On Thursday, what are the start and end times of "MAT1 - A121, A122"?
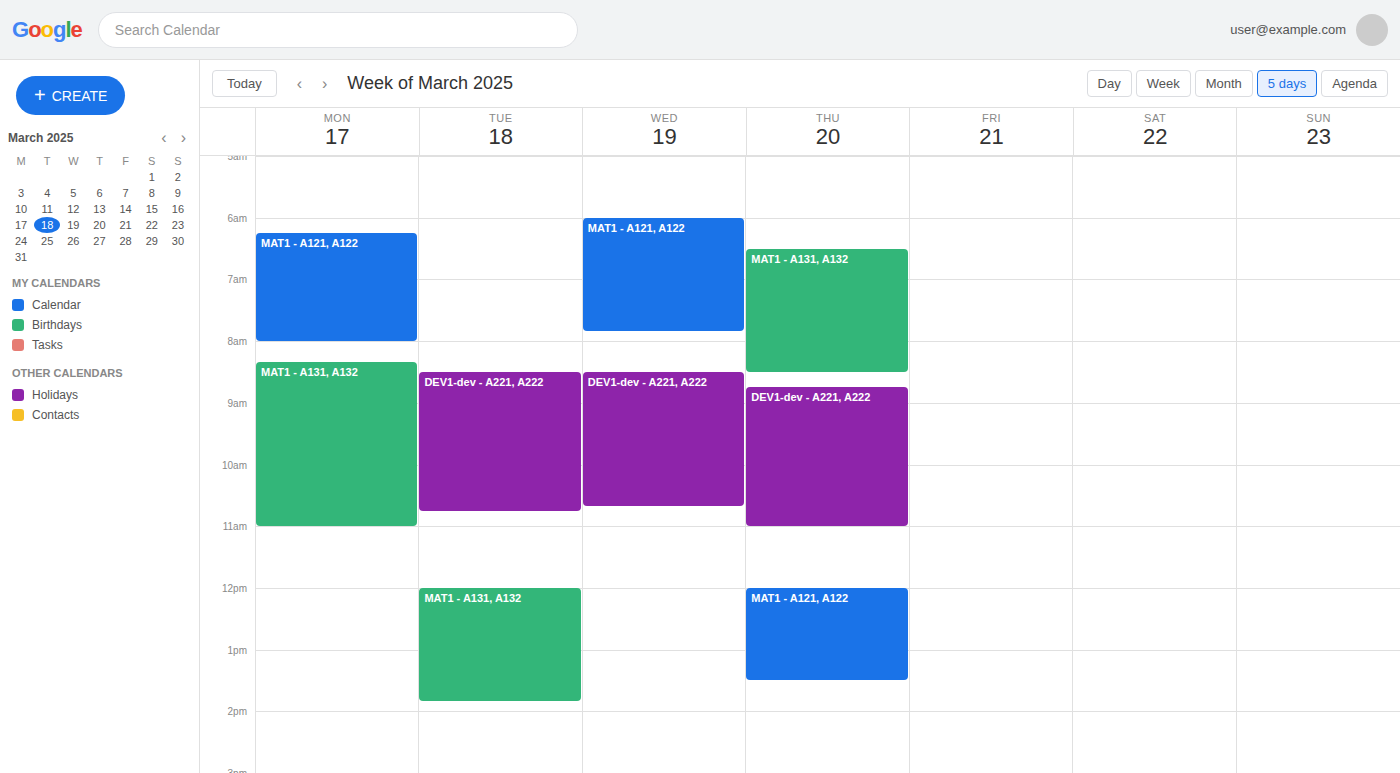
12:00 to 13:30